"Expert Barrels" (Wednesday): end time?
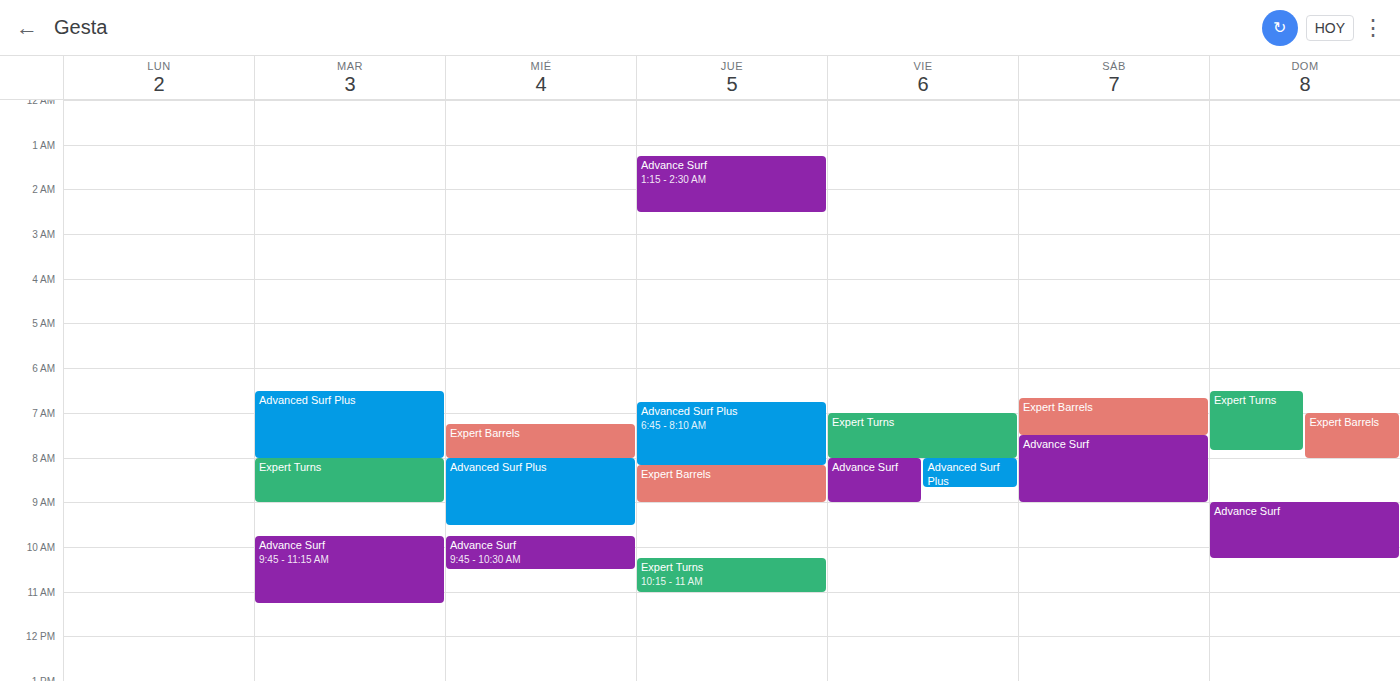
8:00 AM